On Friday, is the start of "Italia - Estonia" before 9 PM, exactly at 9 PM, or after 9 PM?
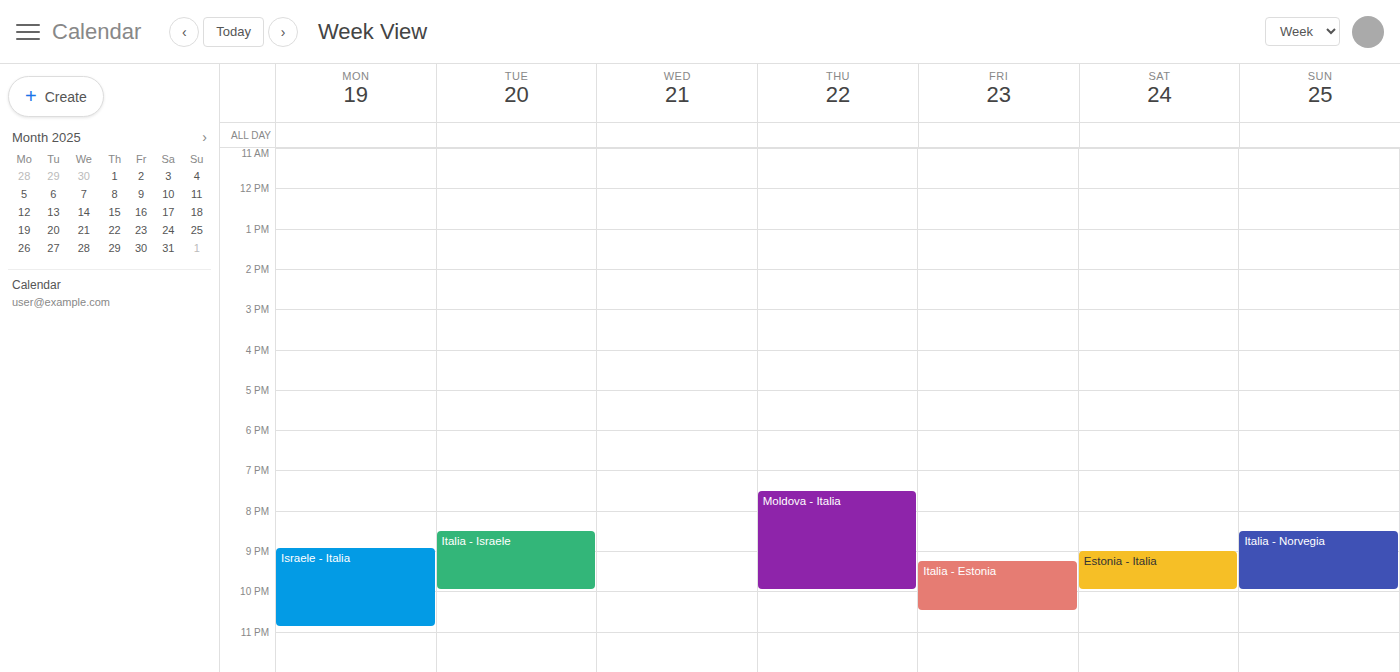
9:15 PM -- after 9 PM, 15 minutes below the 9 PM line.